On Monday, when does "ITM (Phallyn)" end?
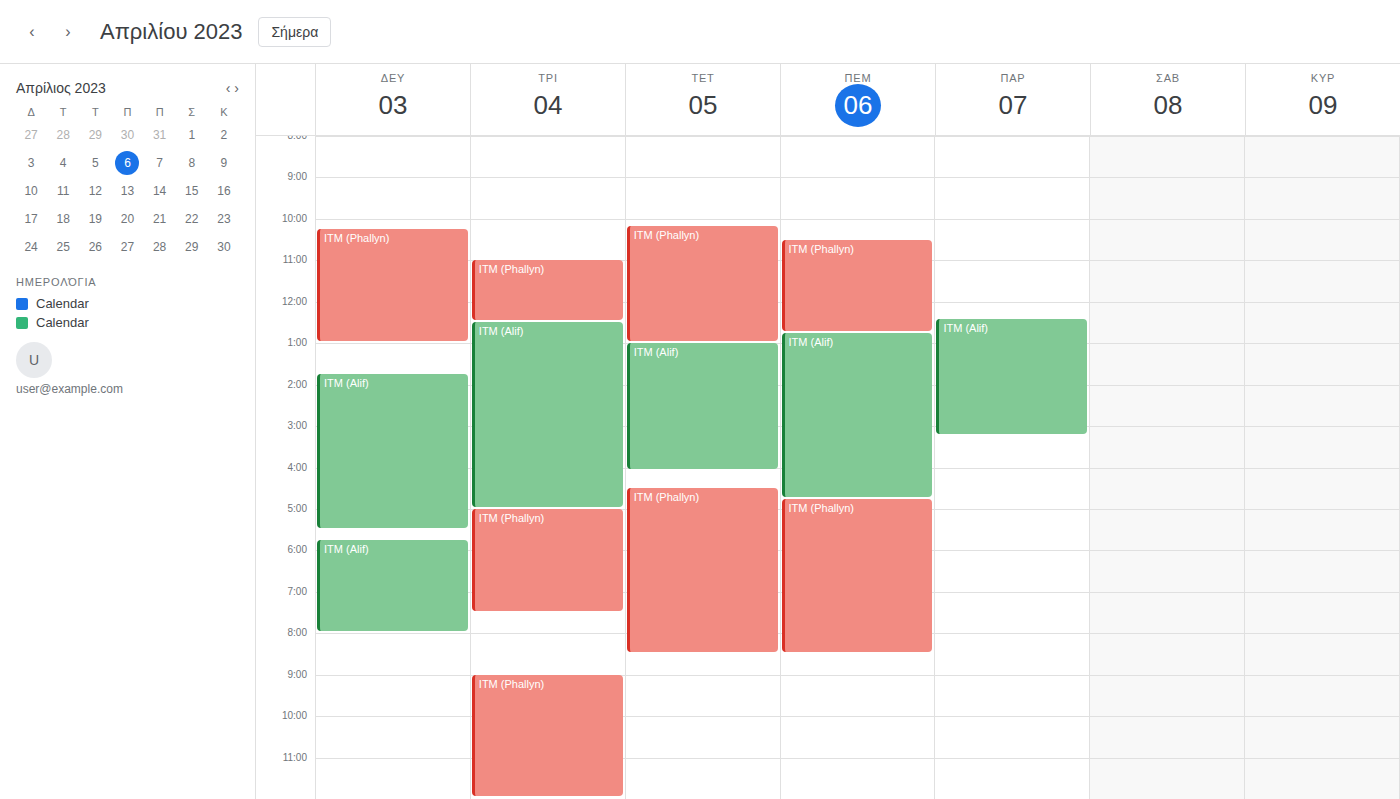
1:00 PM